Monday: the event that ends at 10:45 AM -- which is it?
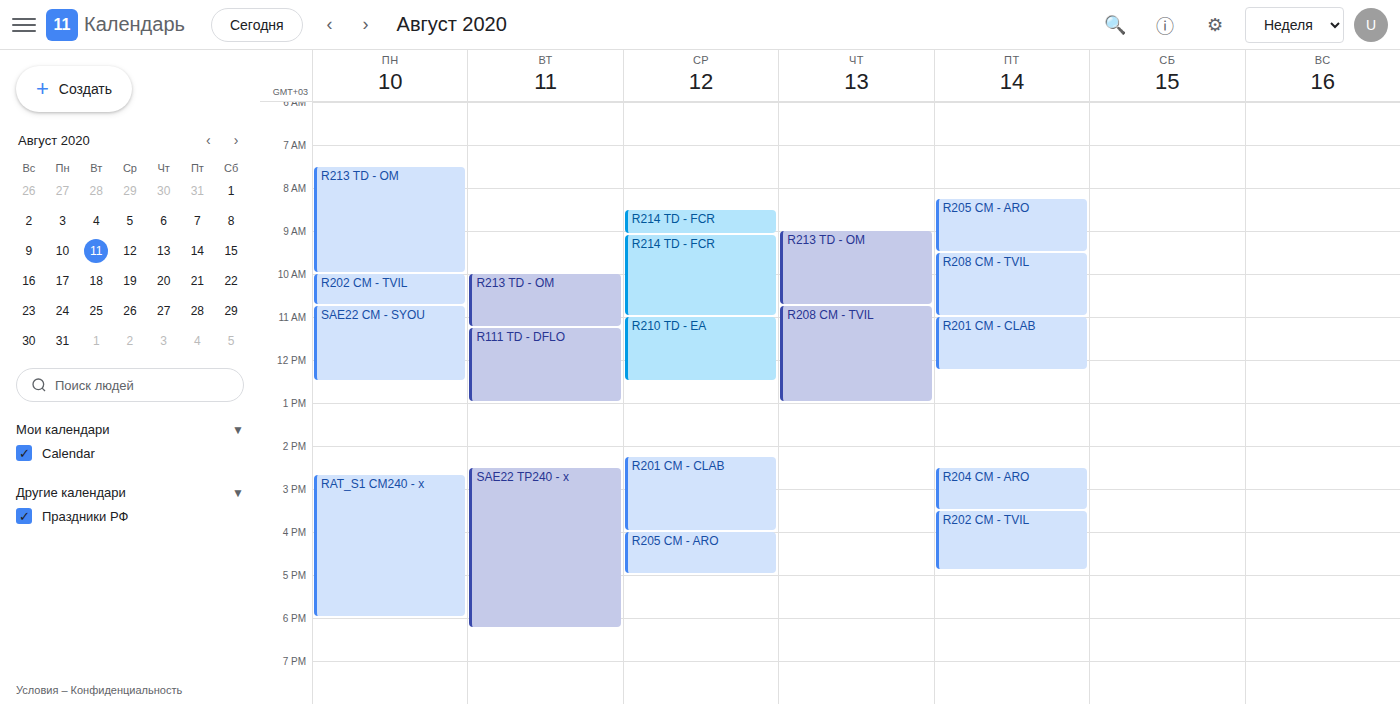
"R202 CM - TVIL"